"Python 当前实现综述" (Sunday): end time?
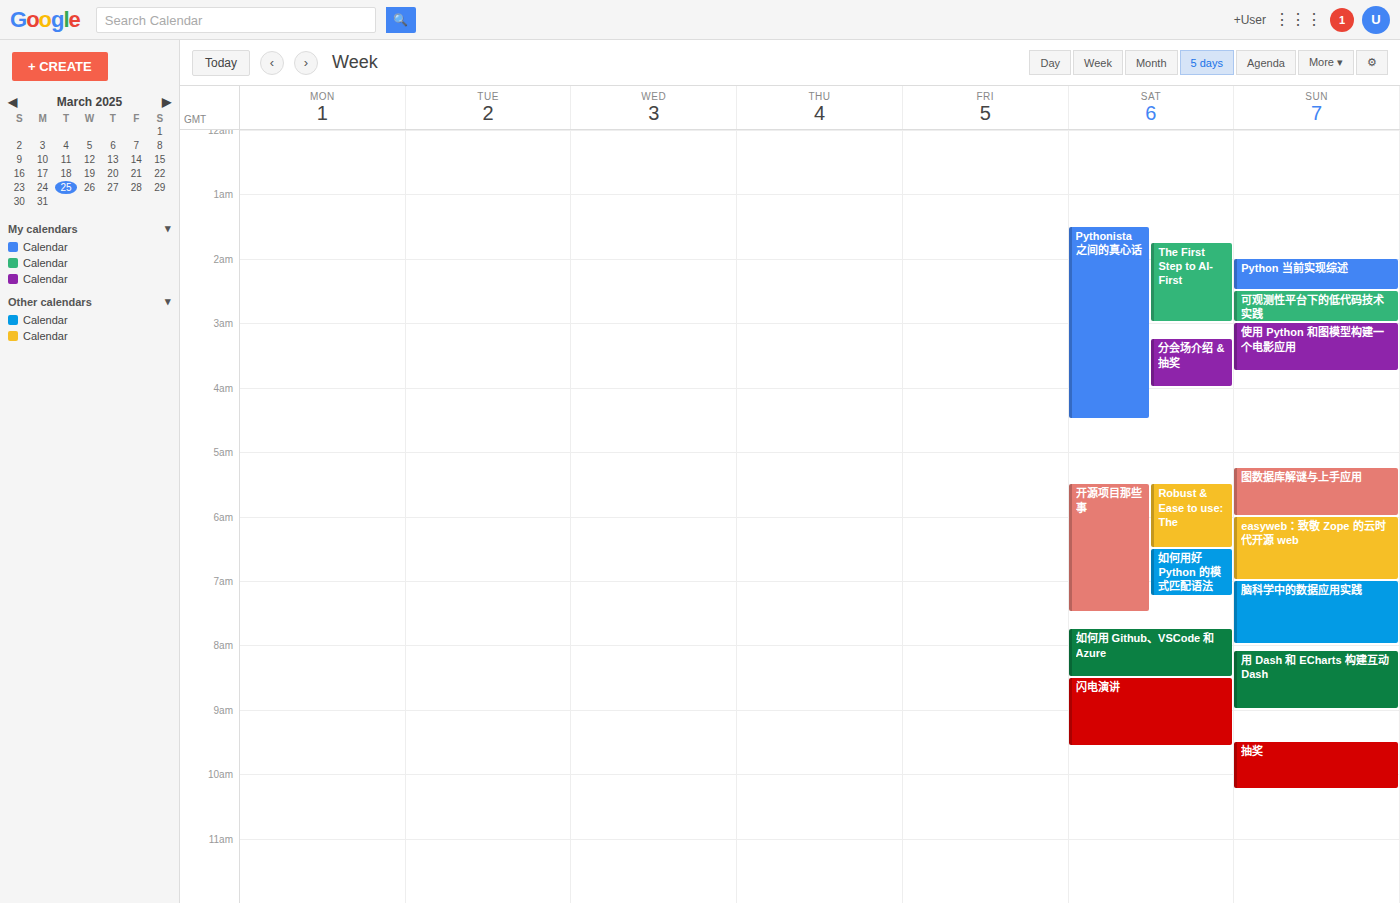
2:30 AM